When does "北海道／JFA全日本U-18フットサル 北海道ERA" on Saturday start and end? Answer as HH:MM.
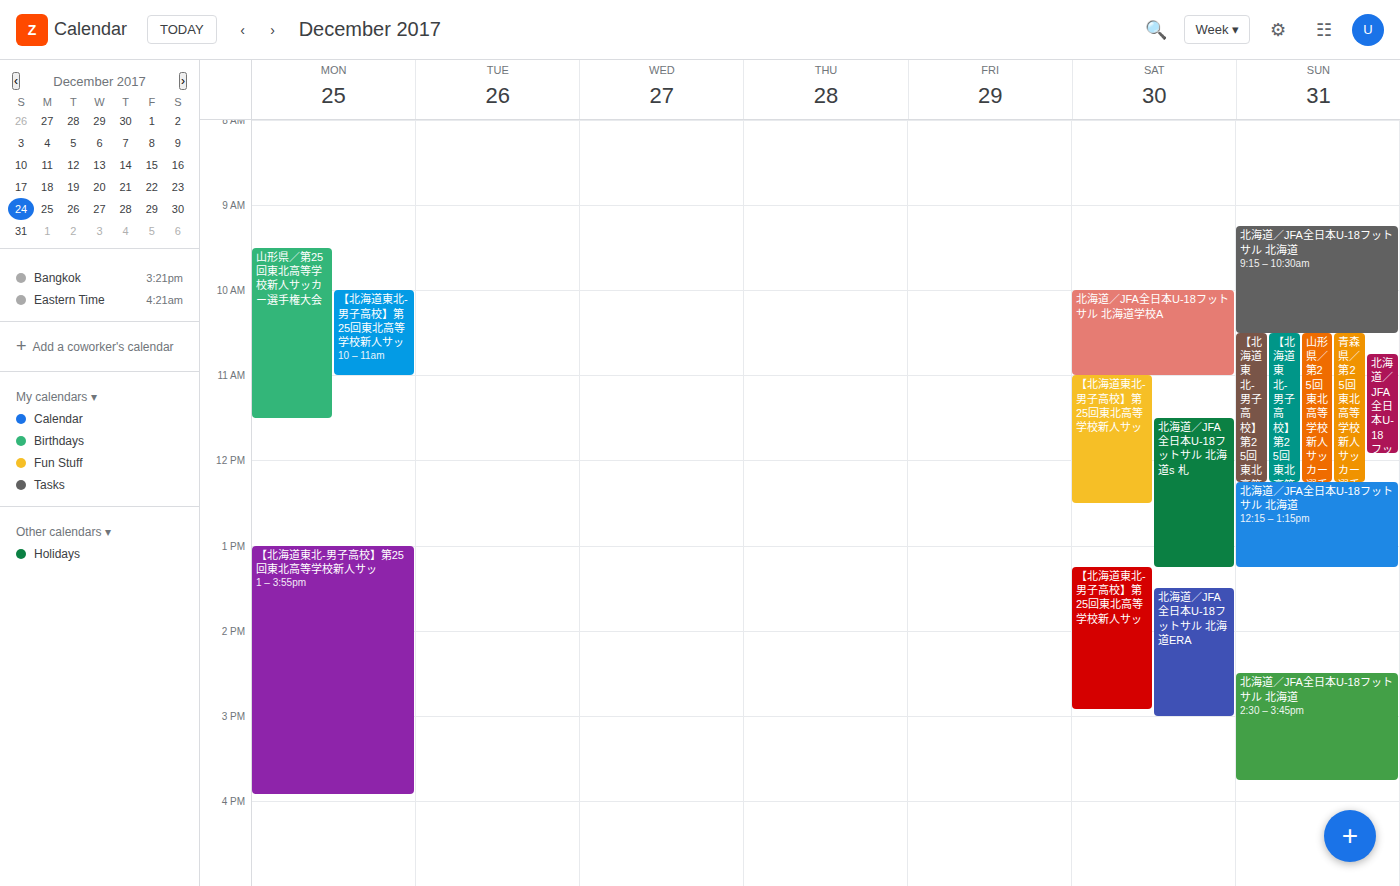
13:30 to 15:00